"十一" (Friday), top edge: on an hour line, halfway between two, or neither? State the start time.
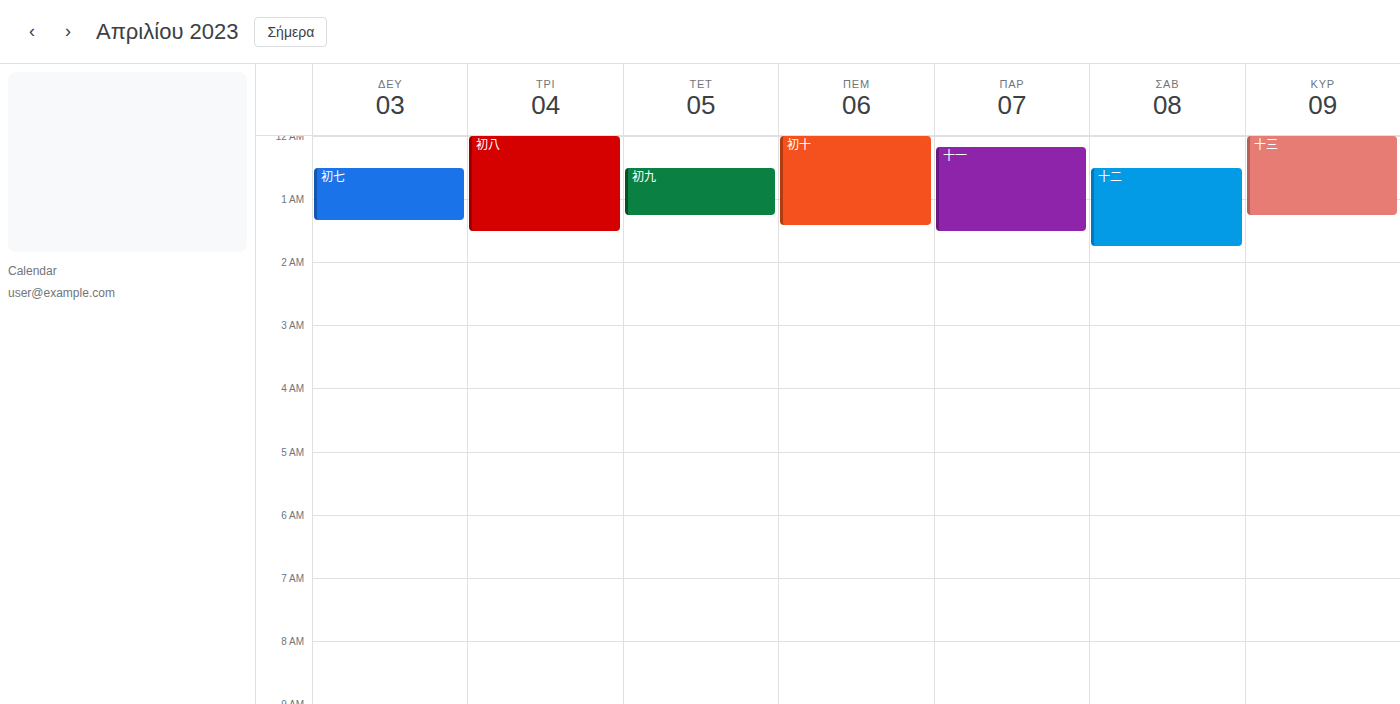
12:10 AM -- neither: 10 minutes below the 12 AM line and 50 minutes above the 1 AM line.